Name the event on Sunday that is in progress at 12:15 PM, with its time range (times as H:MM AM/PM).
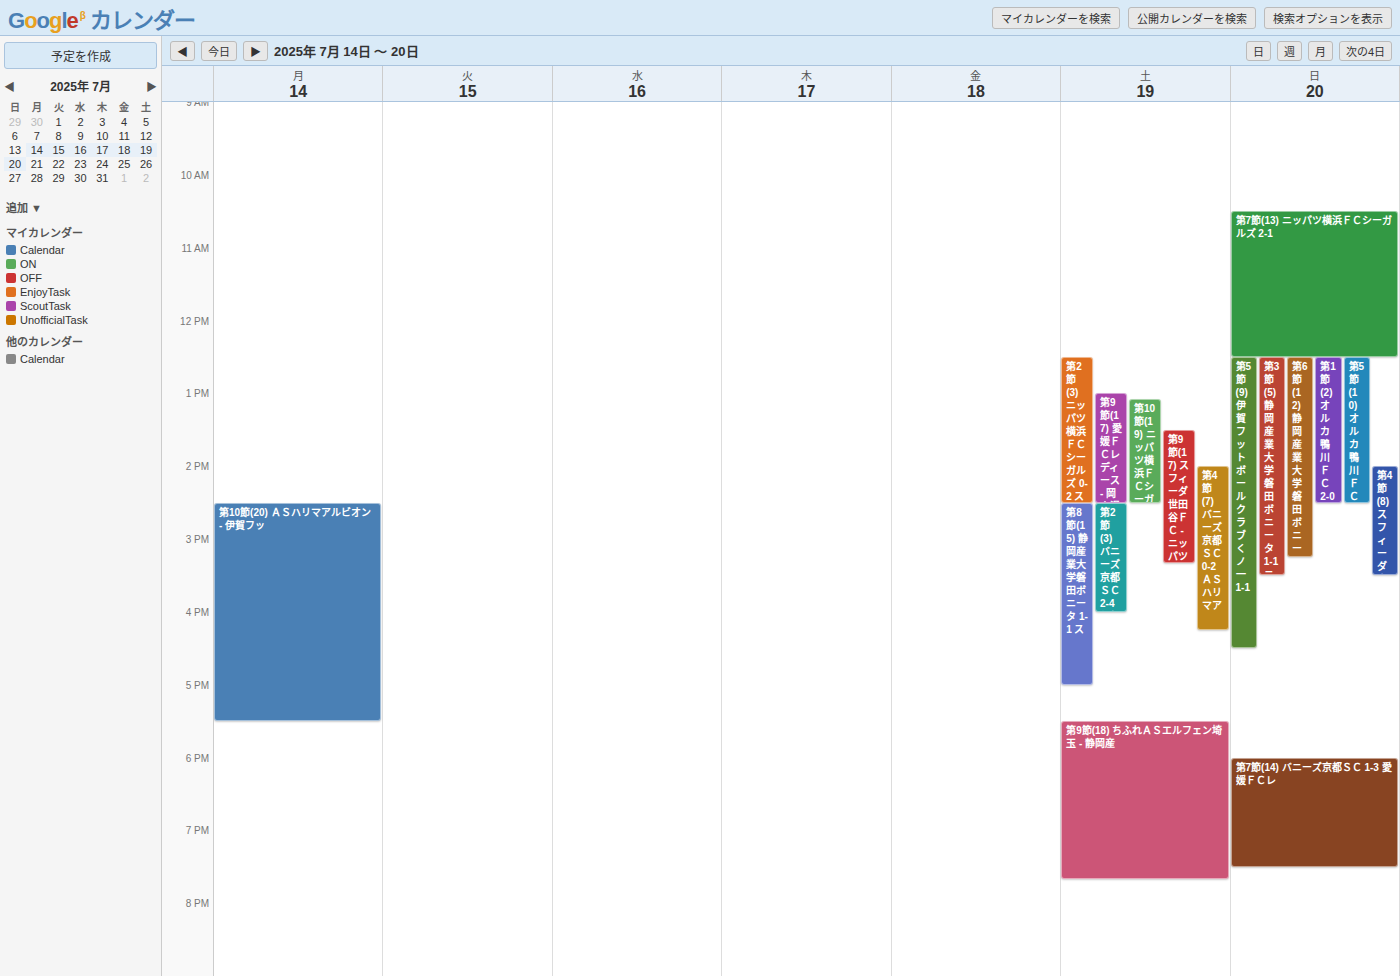
"第7節(13) ニッパツ横浜ＦＣシーガルズ 2-1", 10:30 AM to 12:30 PM